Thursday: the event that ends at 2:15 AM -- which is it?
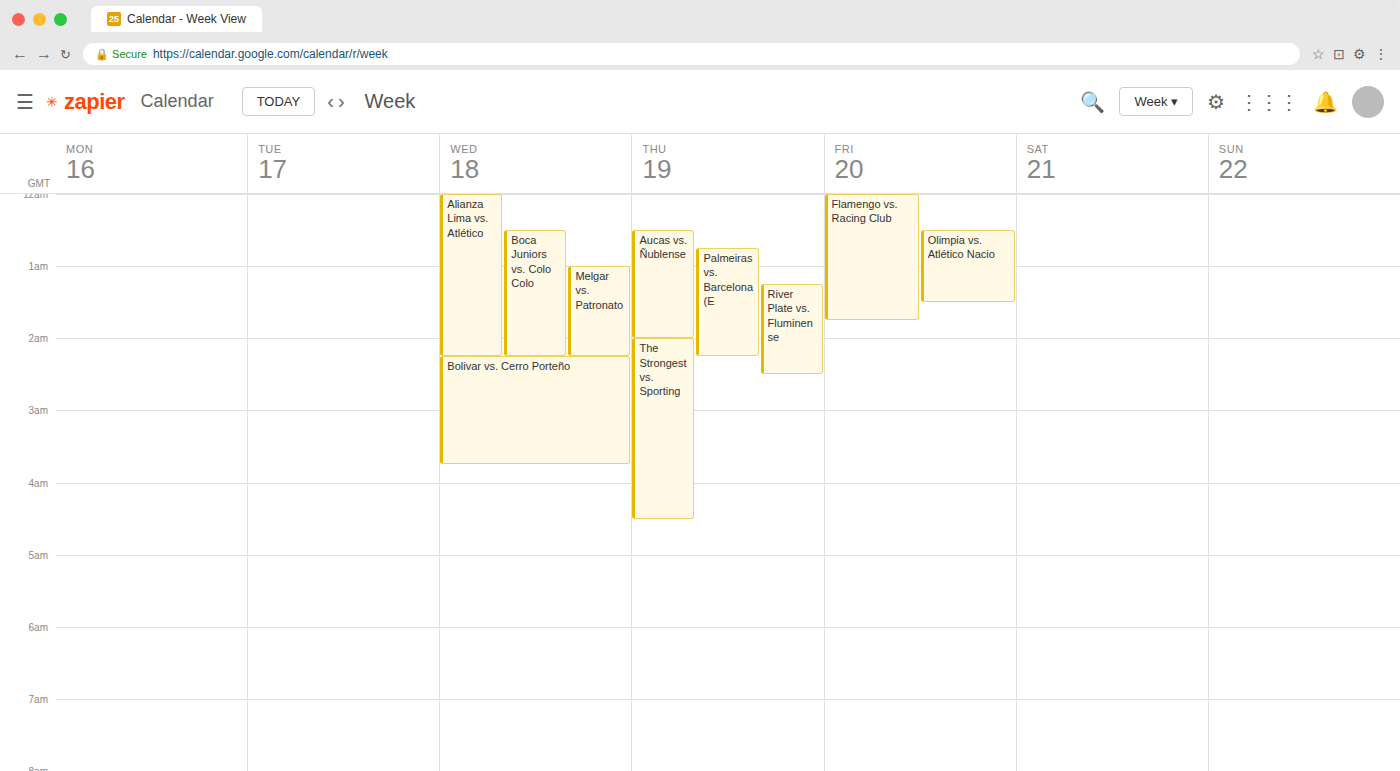
"Palmeiras vs. Barcelona (E"